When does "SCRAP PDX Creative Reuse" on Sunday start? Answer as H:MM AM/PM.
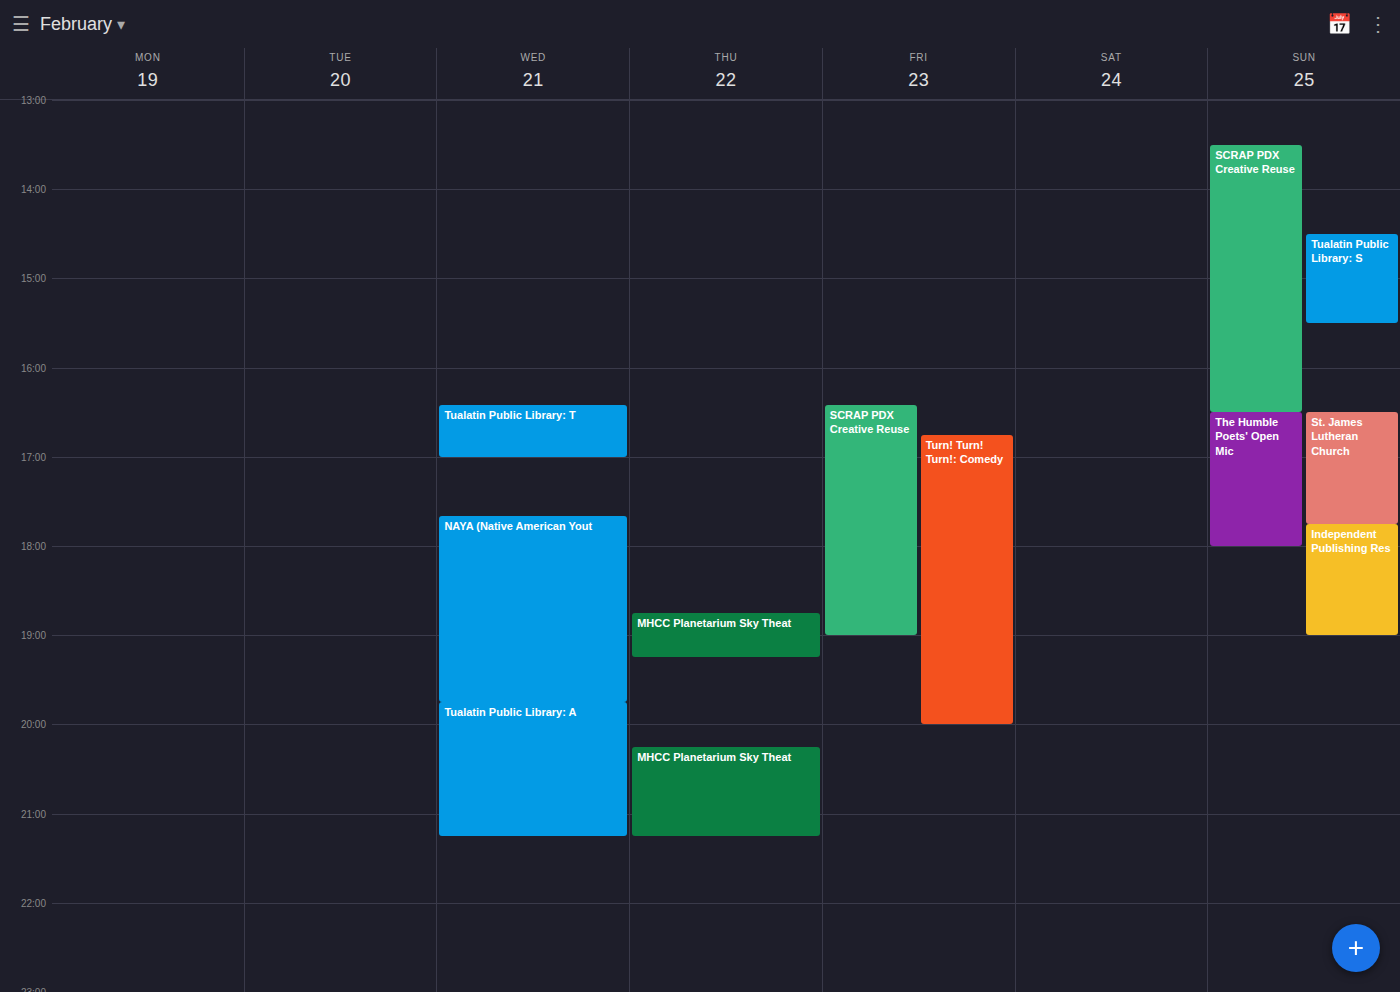
1:30 PM